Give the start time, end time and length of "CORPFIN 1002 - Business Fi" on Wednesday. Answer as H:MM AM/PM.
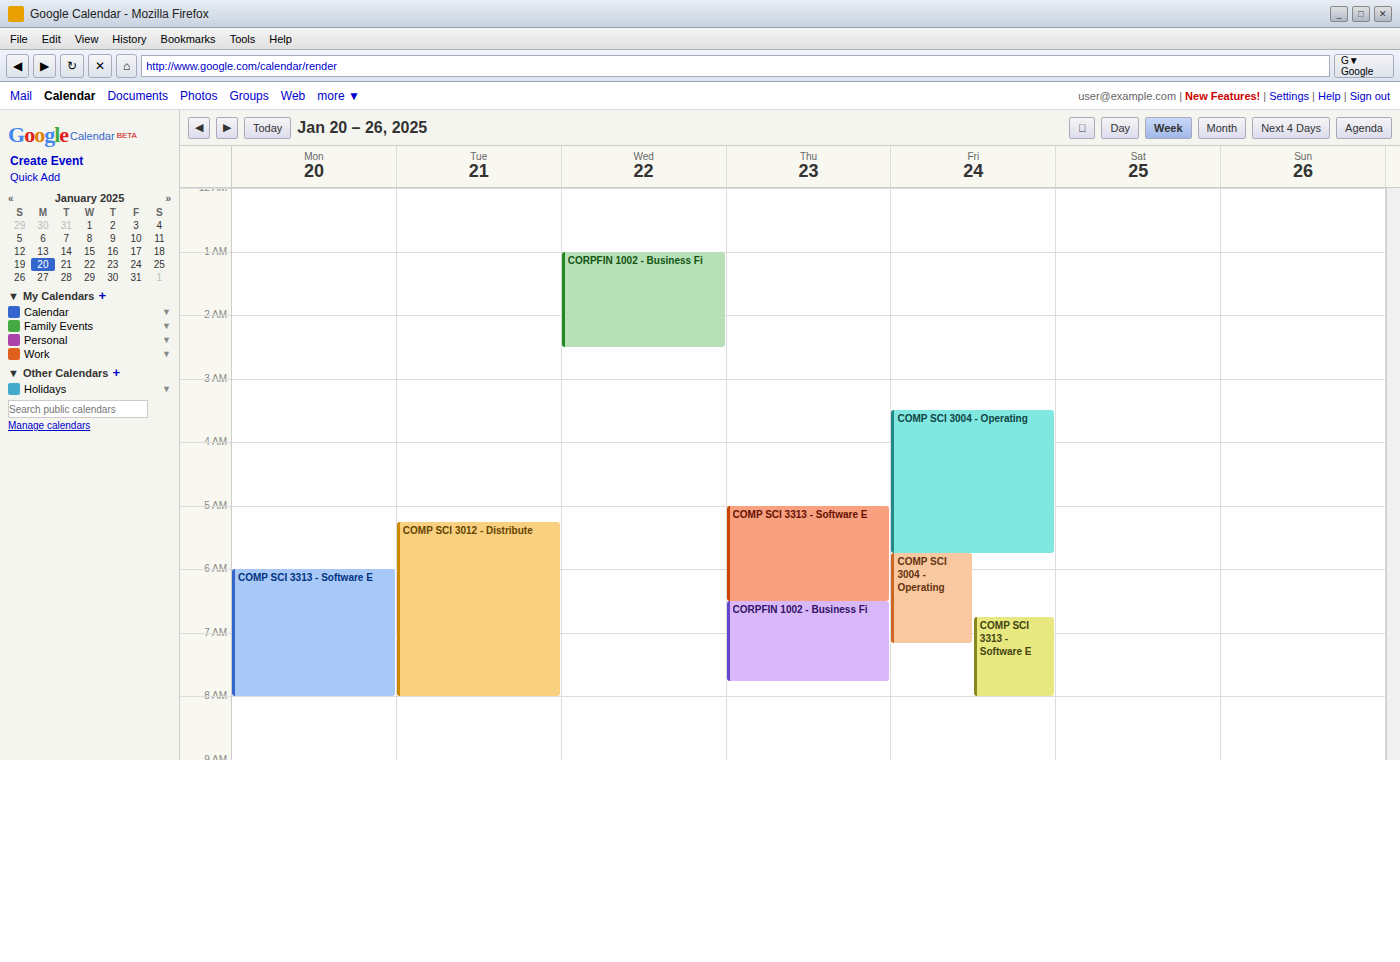
1:00 AM to 2:30 AM, 1 hour 30 minutes